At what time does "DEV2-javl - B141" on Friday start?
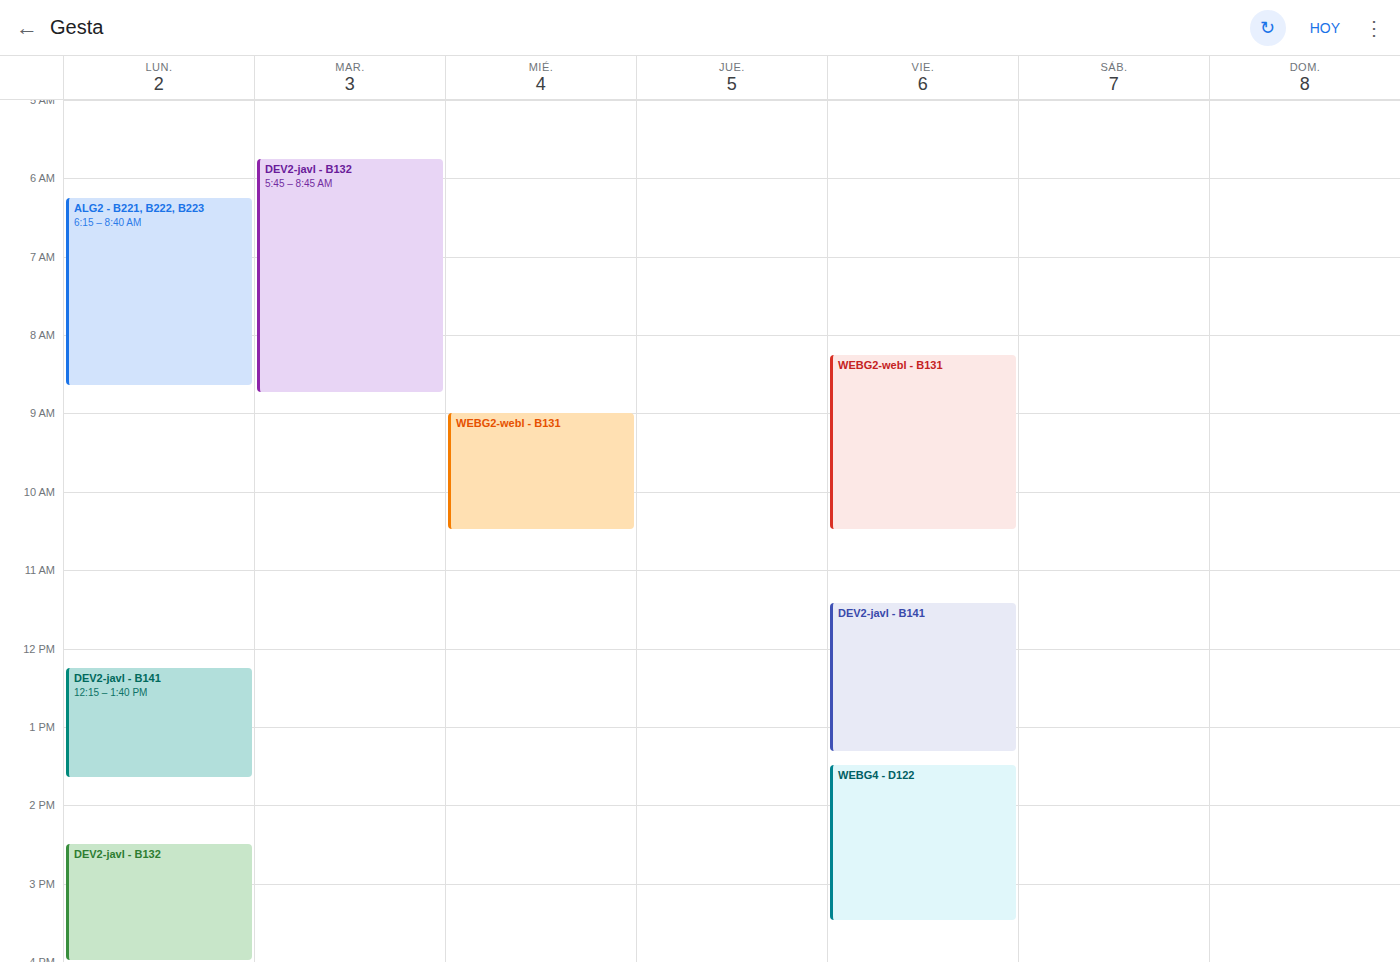
11:25 AM